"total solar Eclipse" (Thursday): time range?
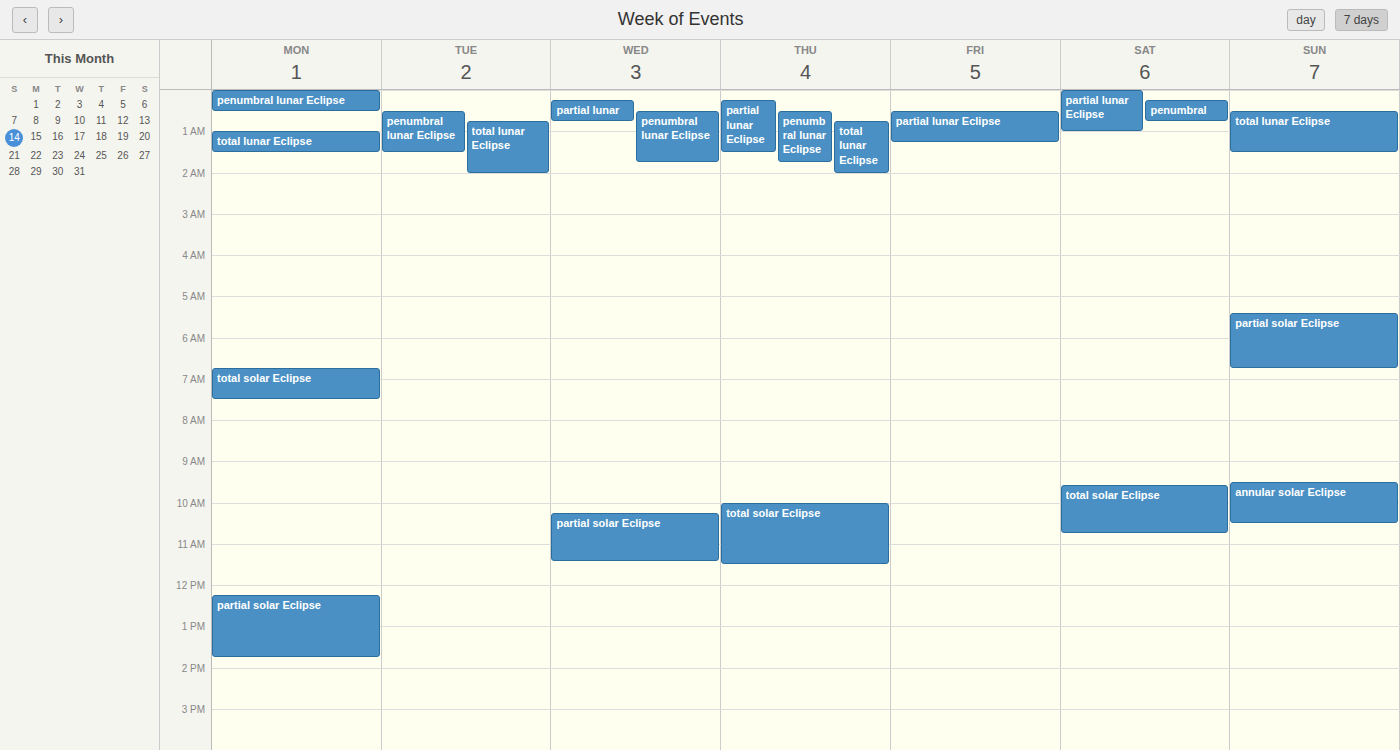
10:00 AM to 11:30 AM